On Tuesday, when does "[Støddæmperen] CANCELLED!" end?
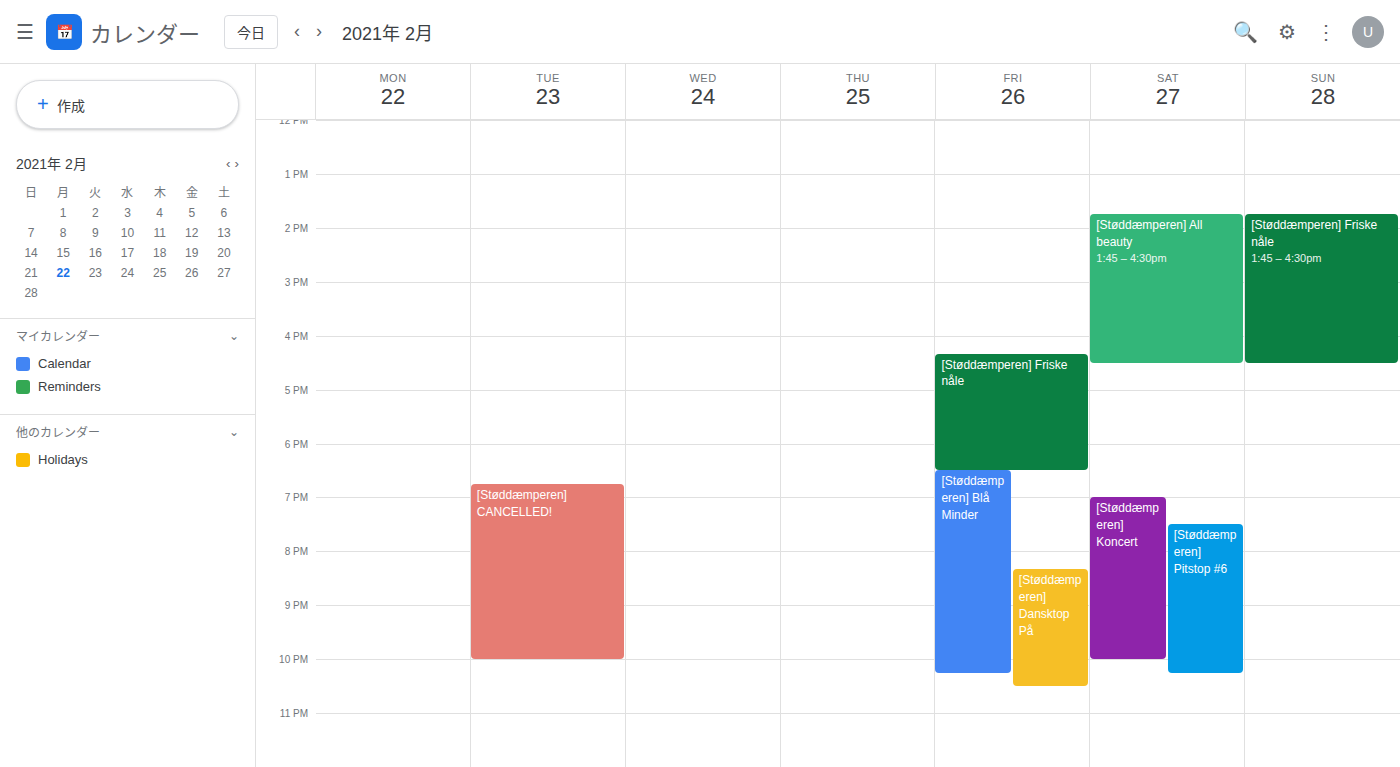
10:00 PM